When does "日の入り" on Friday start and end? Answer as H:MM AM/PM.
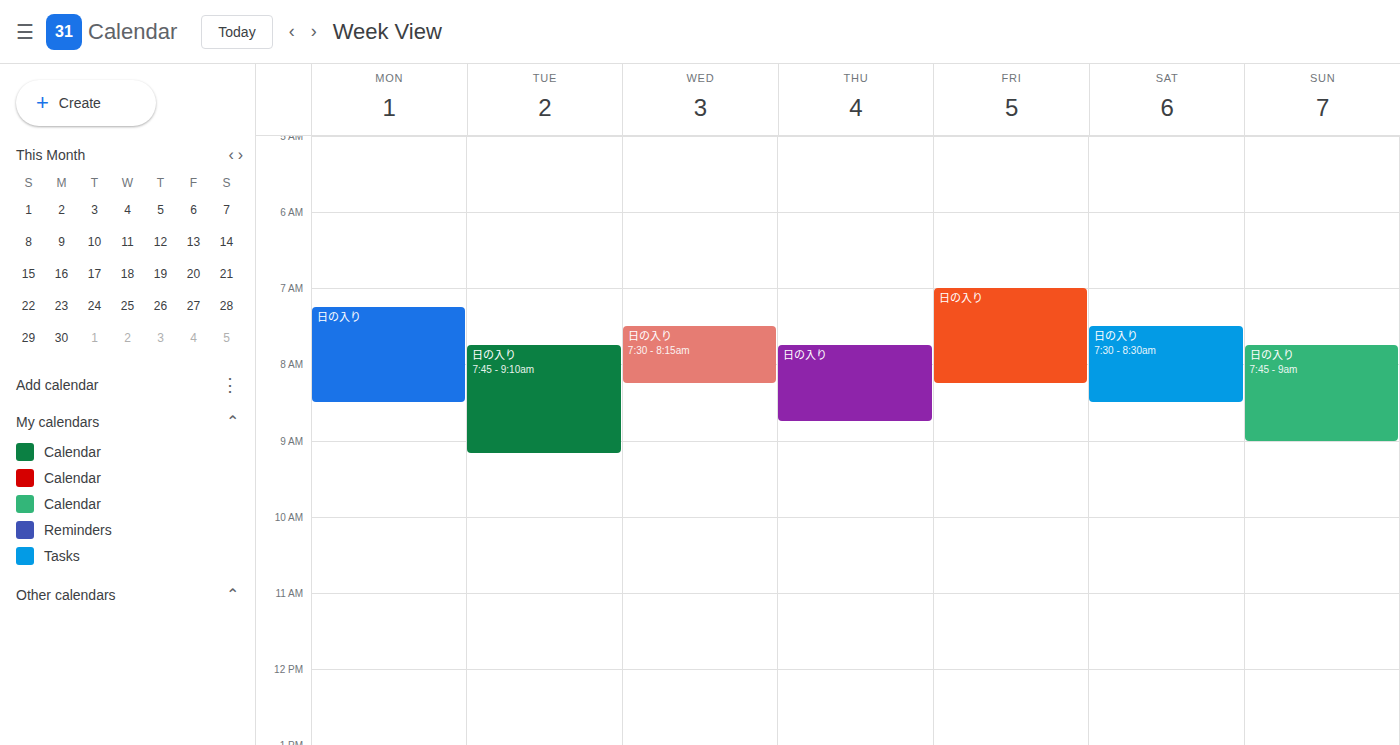
7:00 AM to 8:15 AM